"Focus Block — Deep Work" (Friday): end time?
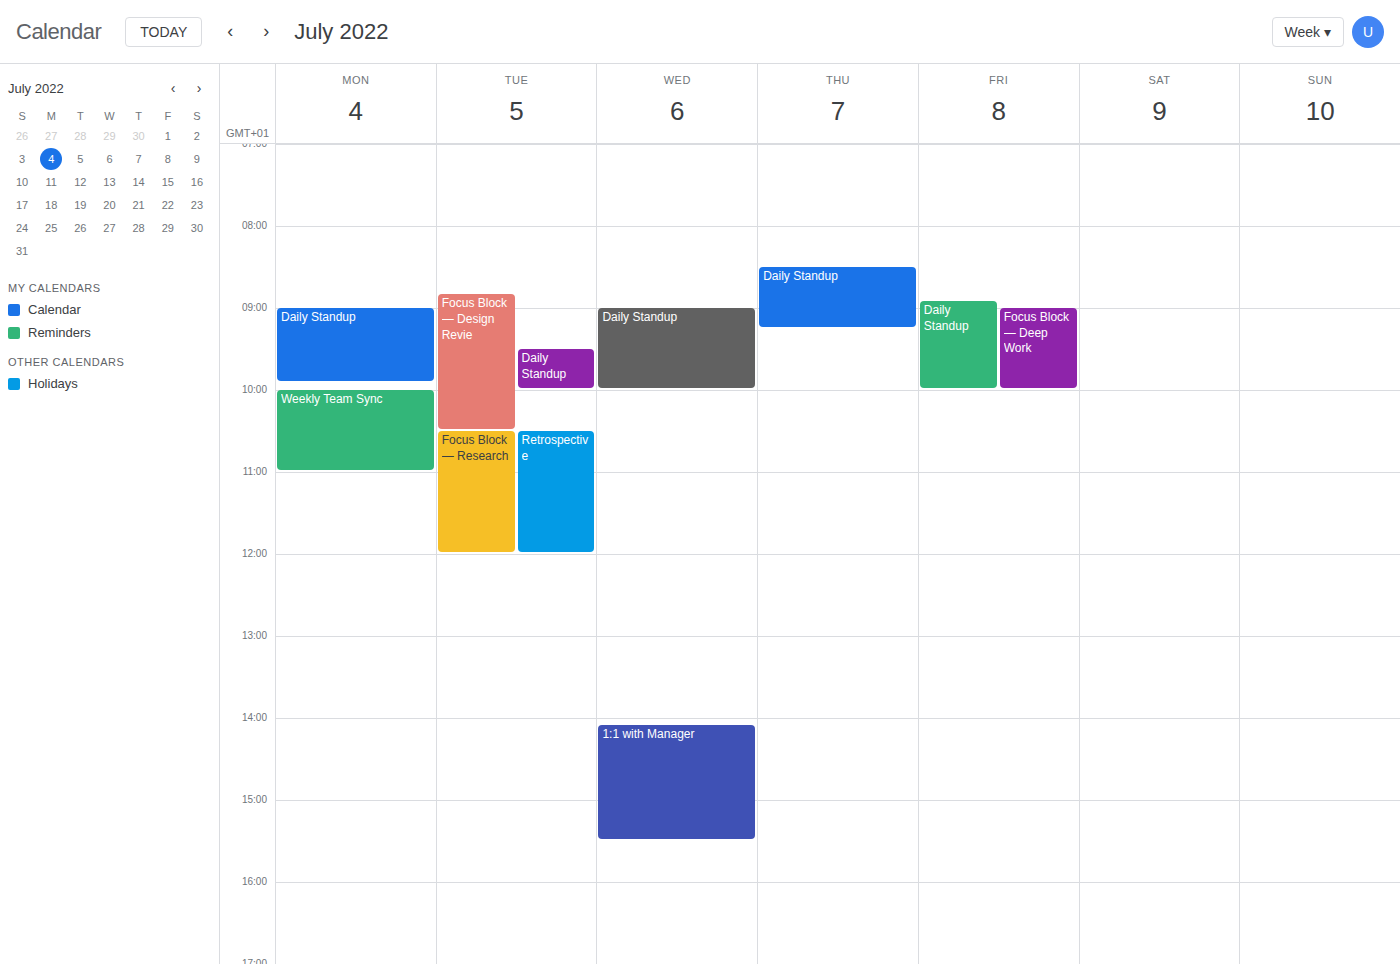
10:00